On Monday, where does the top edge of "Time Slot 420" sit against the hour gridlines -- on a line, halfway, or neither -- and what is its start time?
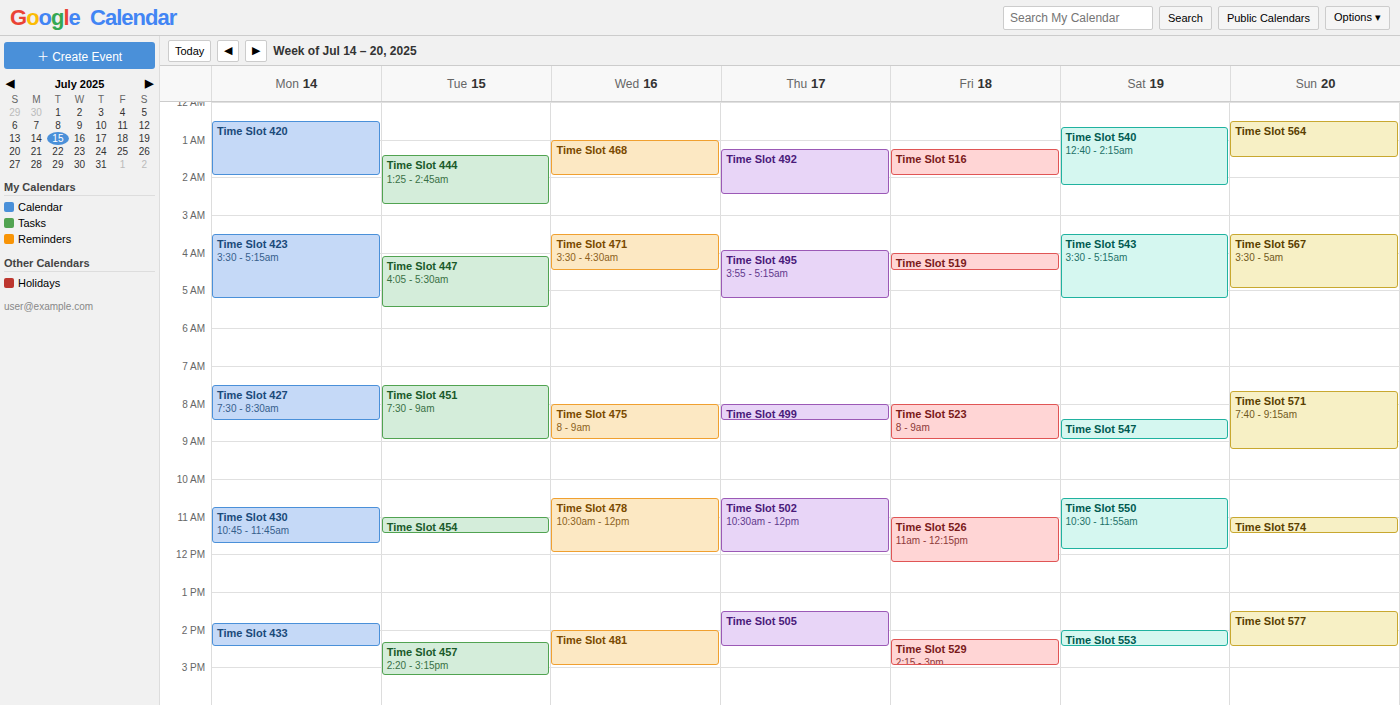
12:30 AM -- halfway between the 12 AM and 1 AM lines.